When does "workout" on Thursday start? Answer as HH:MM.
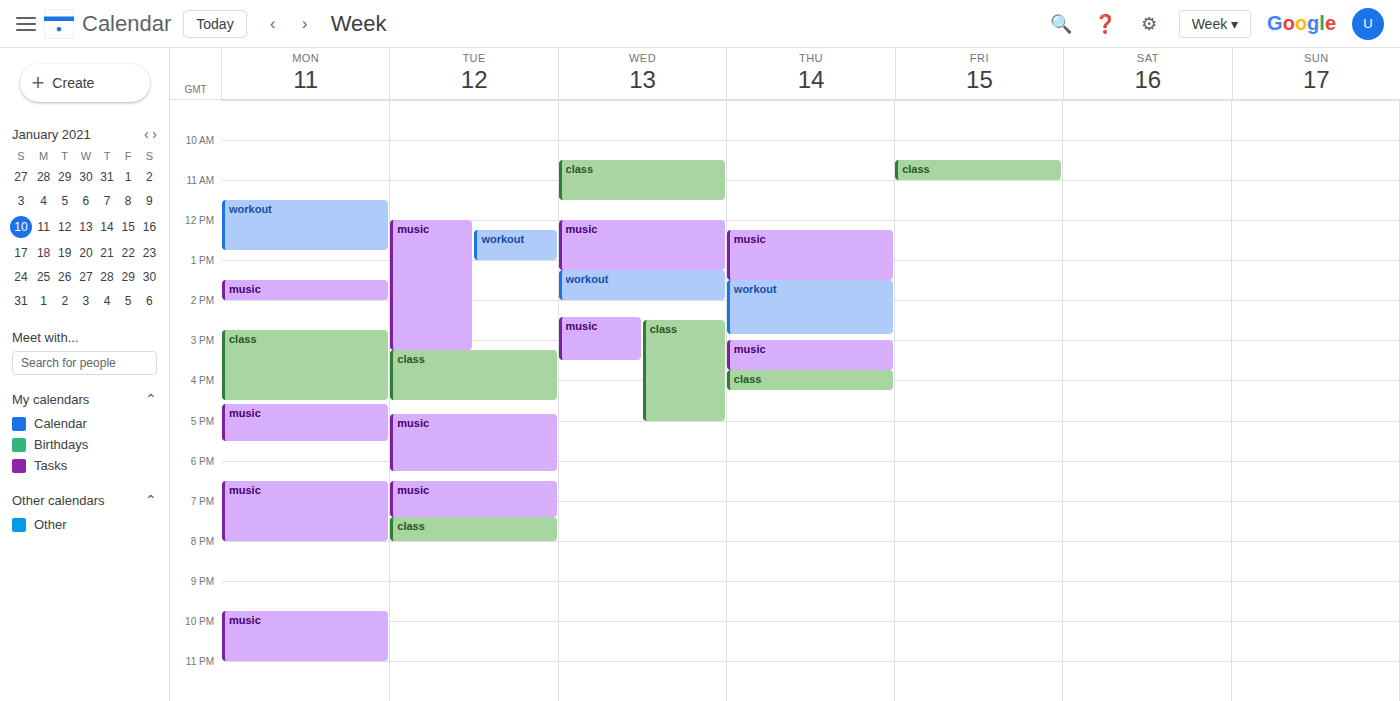
13:30